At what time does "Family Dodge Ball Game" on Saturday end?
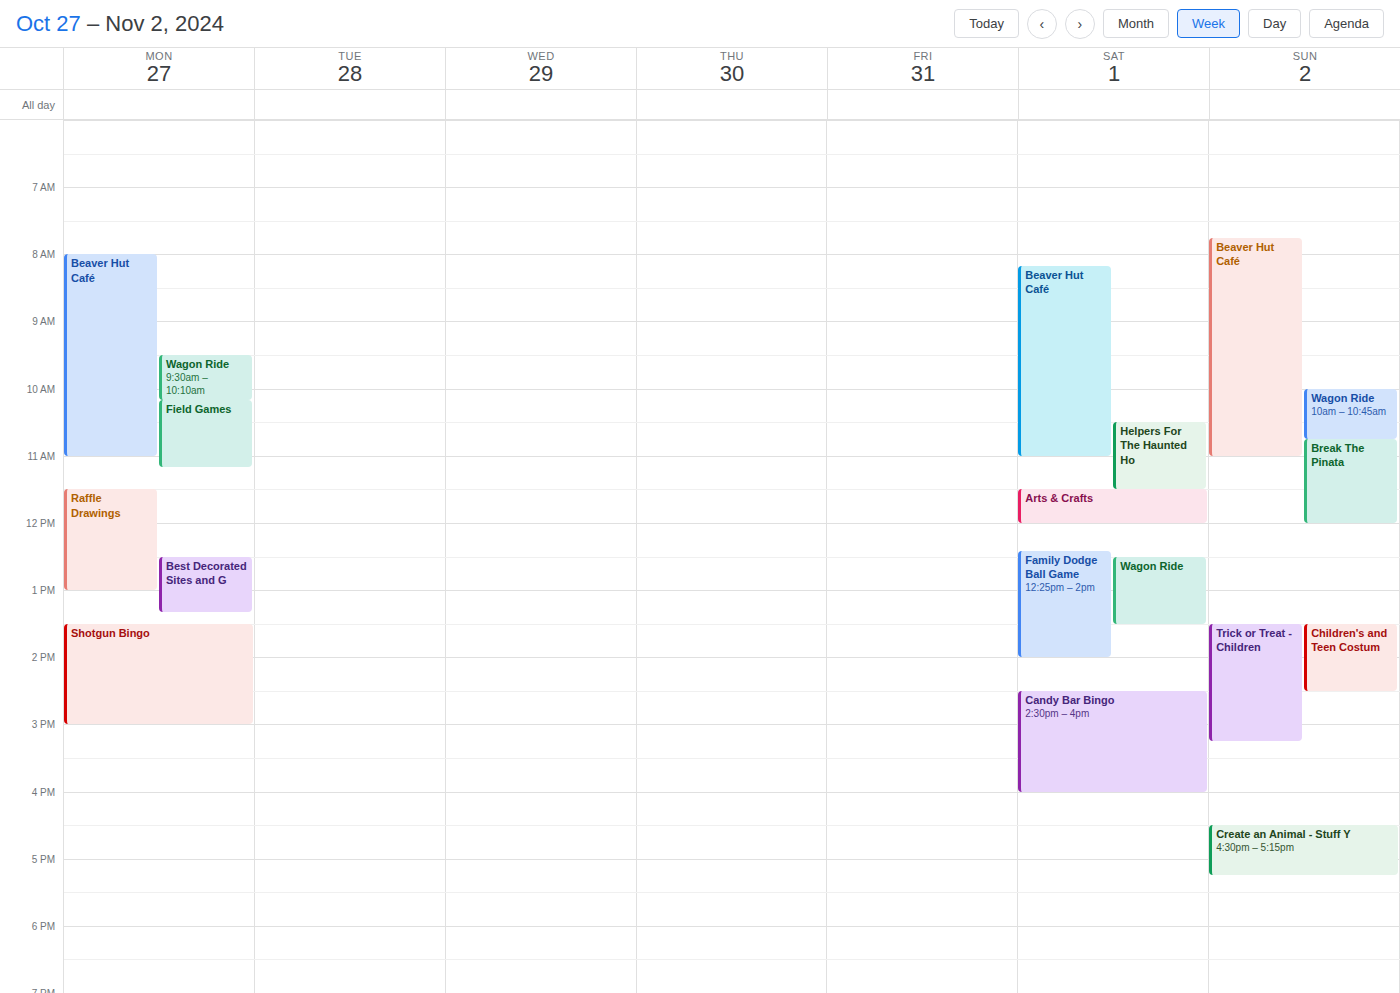
2:00 PM